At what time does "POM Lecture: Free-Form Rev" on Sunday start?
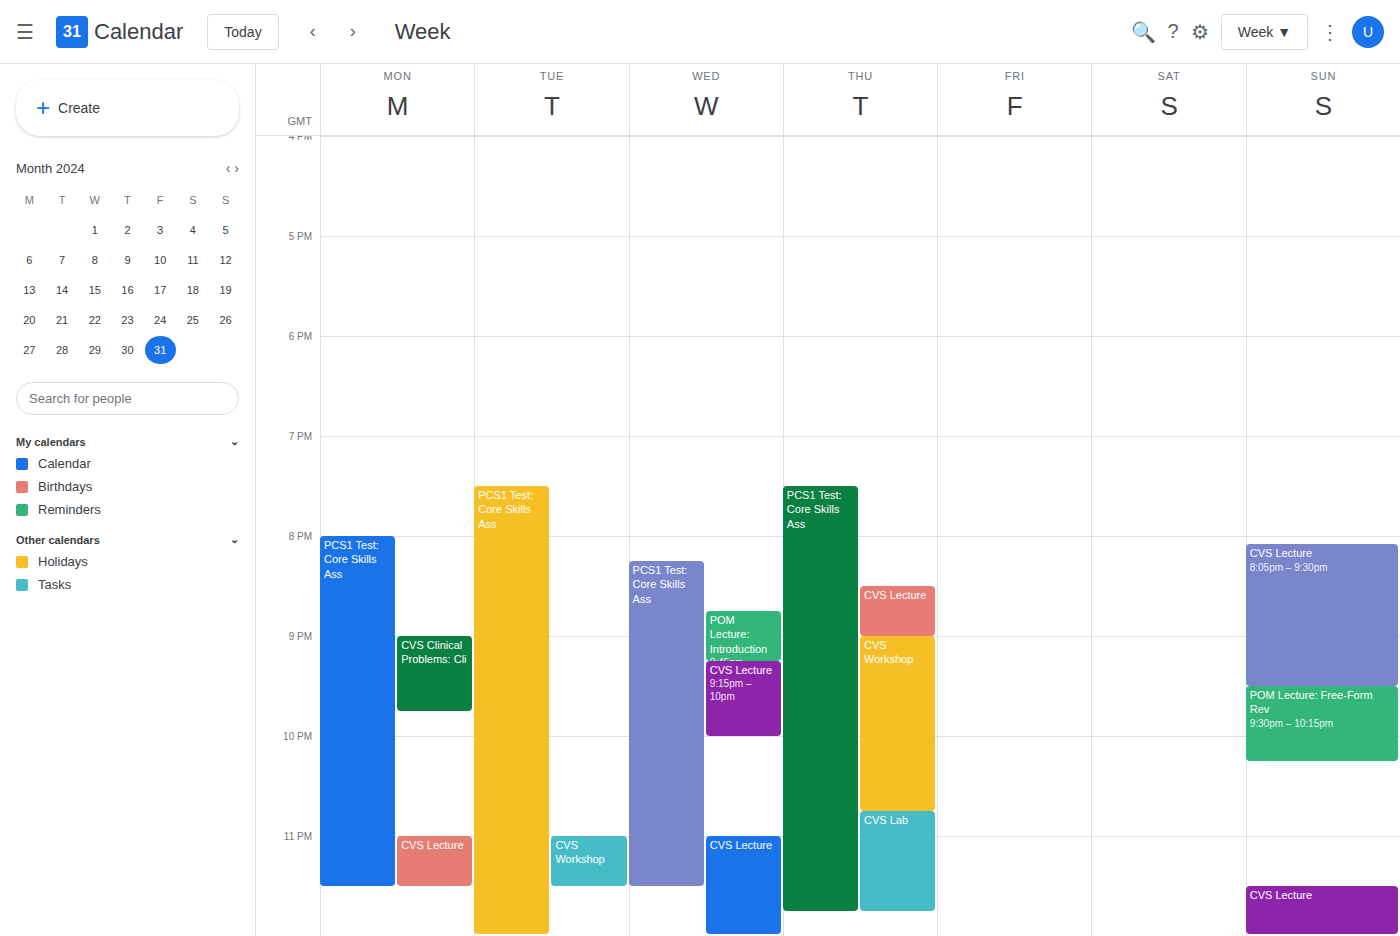
9:30 PM